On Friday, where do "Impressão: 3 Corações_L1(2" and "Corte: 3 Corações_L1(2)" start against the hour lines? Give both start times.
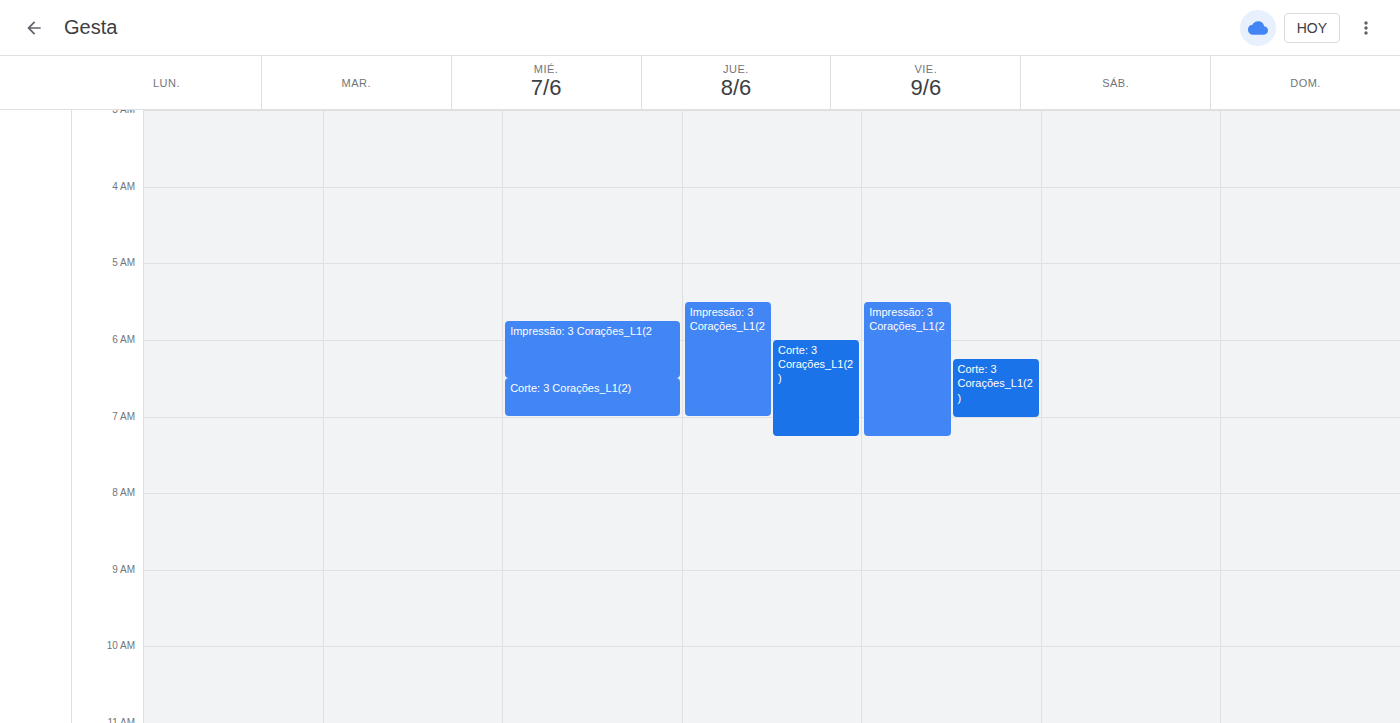
"Impressão: 3 Corações_L1(2": 5:30 AM, halfway between the 5 AM and 6 AM lines. "Corte: 3 Corações_L1(2)": 6:15 AM, neither: a quarter of the way from the 6 AM line to the 7 AM line.